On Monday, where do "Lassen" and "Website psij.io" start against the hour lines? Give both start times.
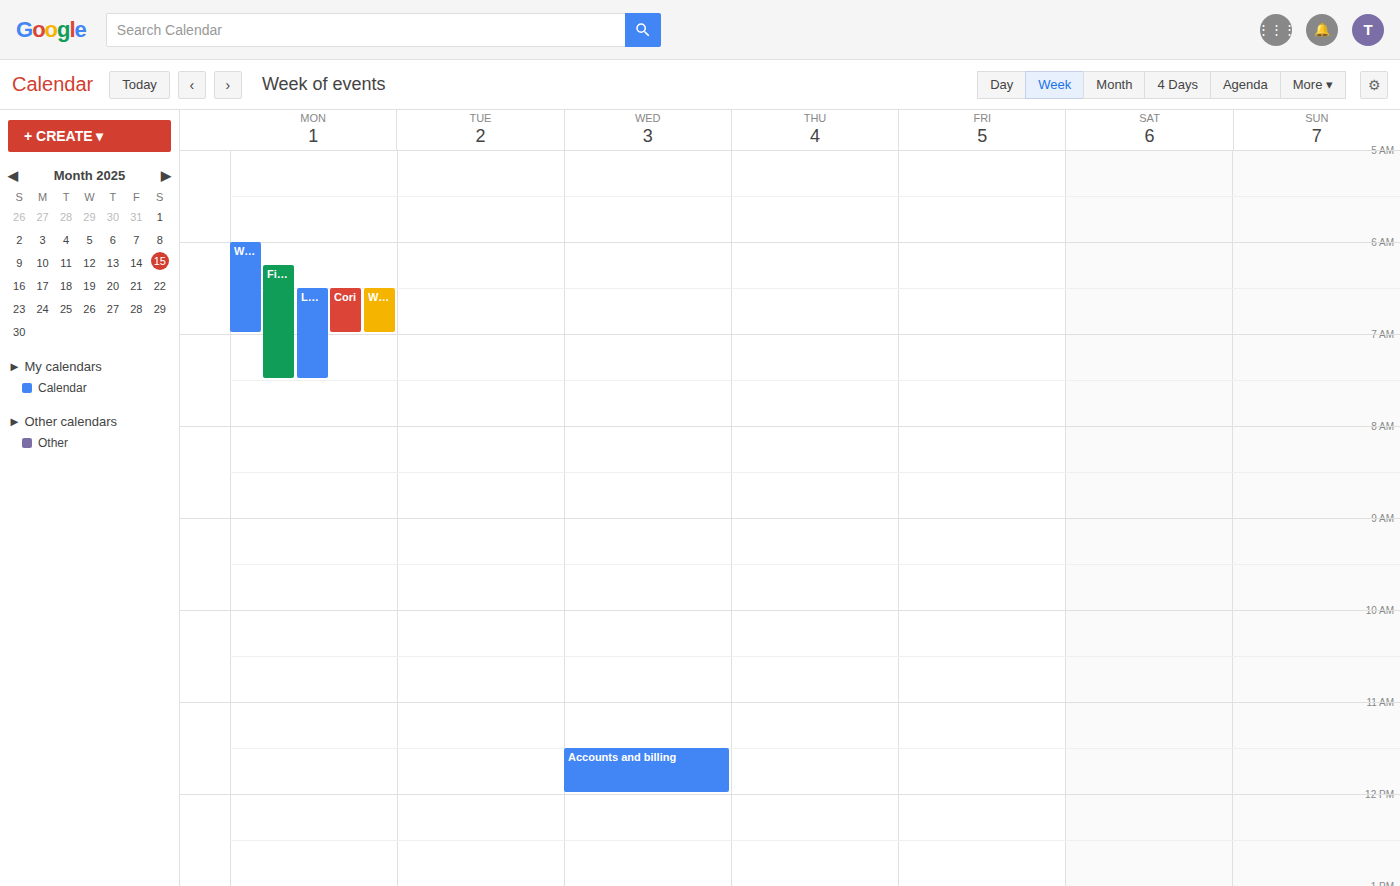
"Lassen": 6:30 AM, halfway between the 6 AM and 7 AM lines. "Website psij.io": 6:00 AM, exactly on the 6 AM line.